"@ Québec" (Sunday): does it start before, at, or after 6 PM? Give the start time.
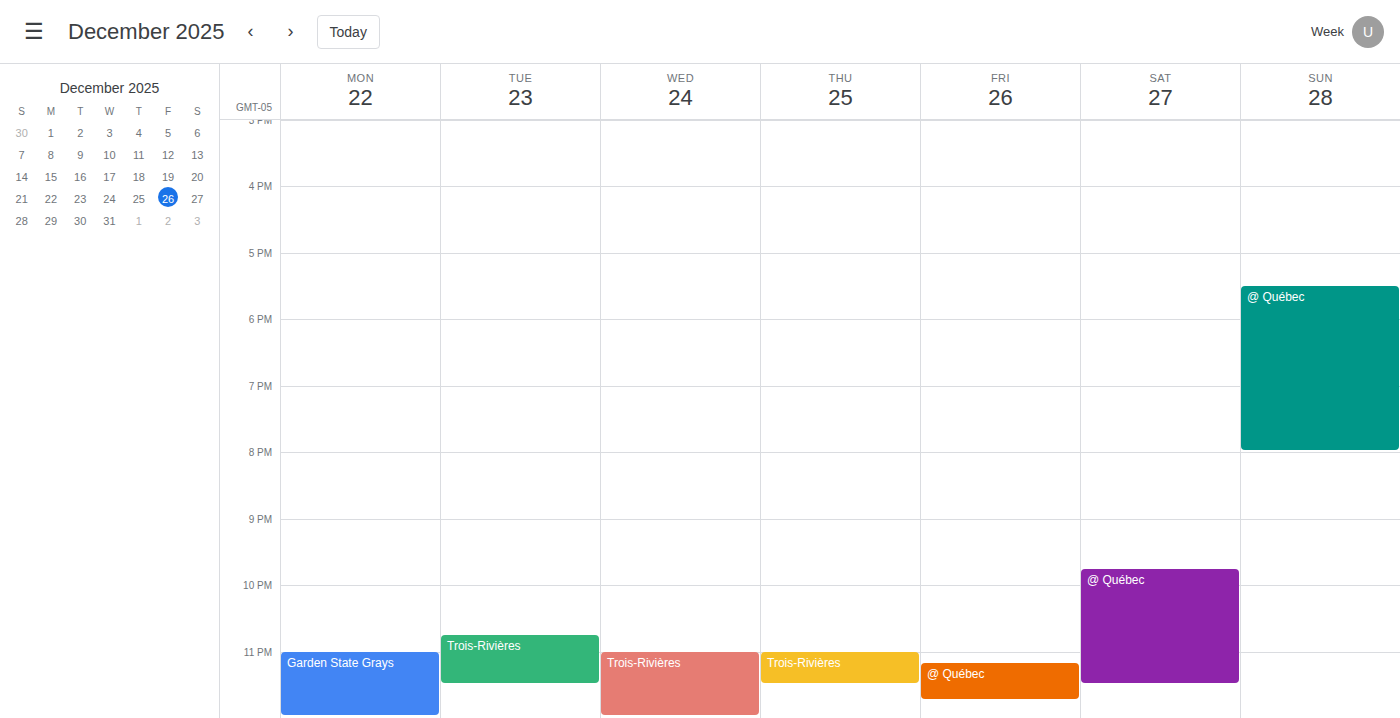
5:30 PM -- before 6 PM, 30 minutes above the 6 PM line.